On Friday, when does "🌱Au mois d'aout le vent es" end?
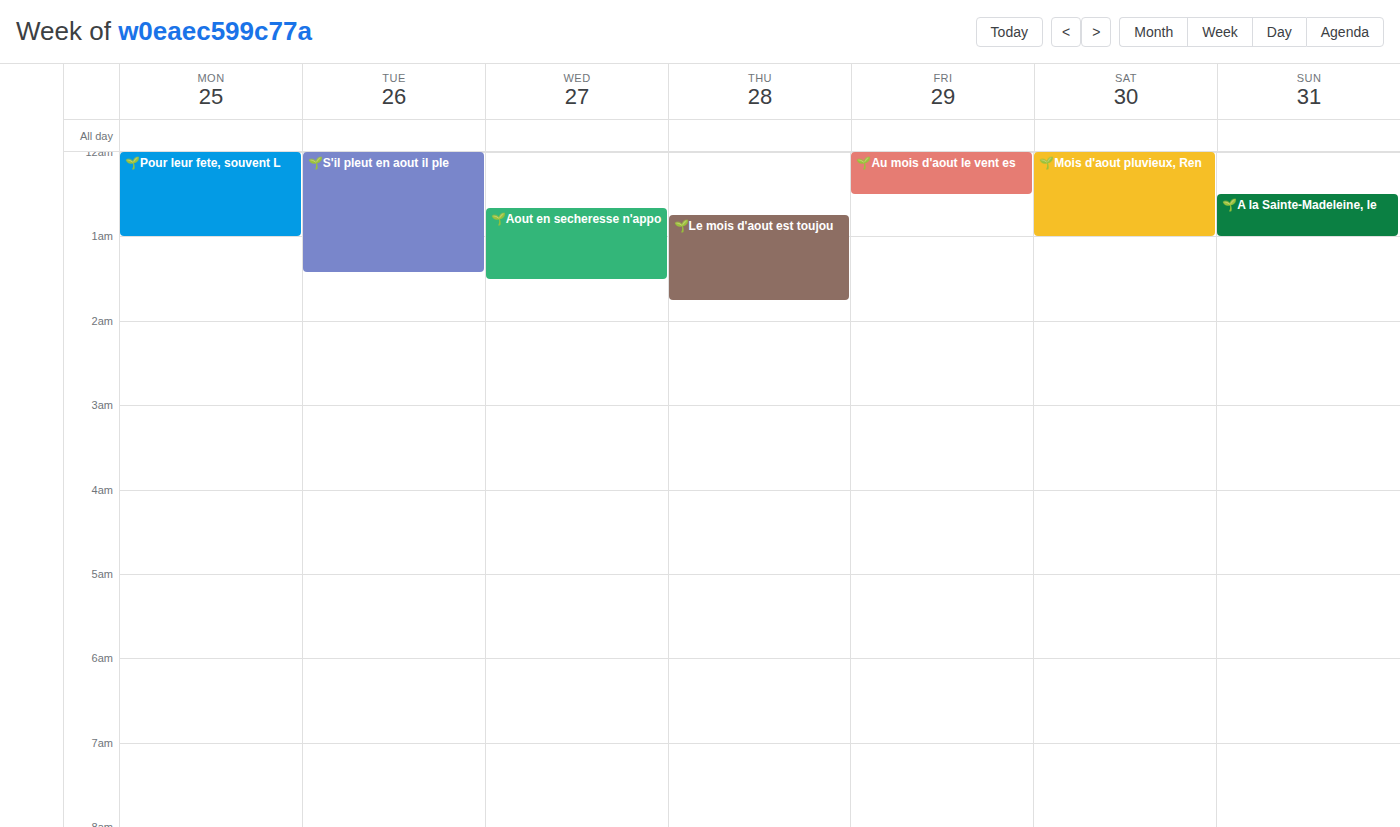
12:30 AM